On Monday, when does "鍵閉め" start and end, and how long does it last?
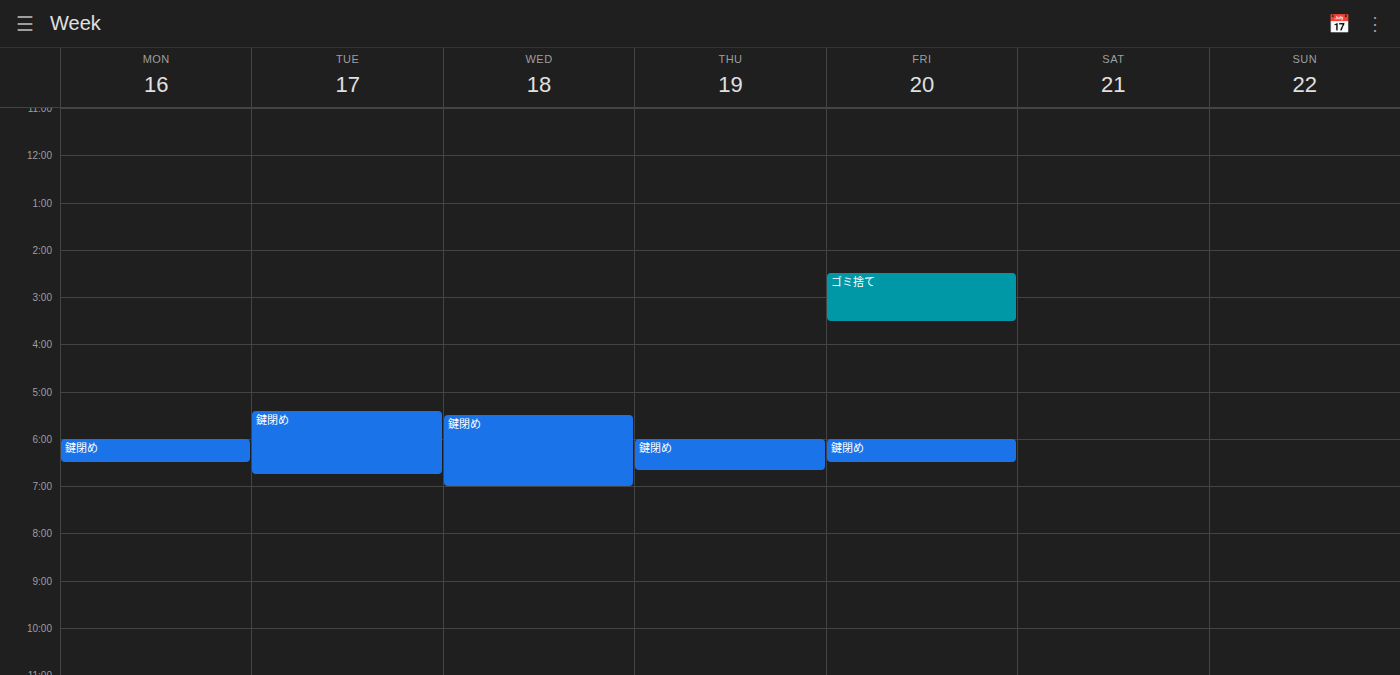
18:00 to 18:30, 30 minutes